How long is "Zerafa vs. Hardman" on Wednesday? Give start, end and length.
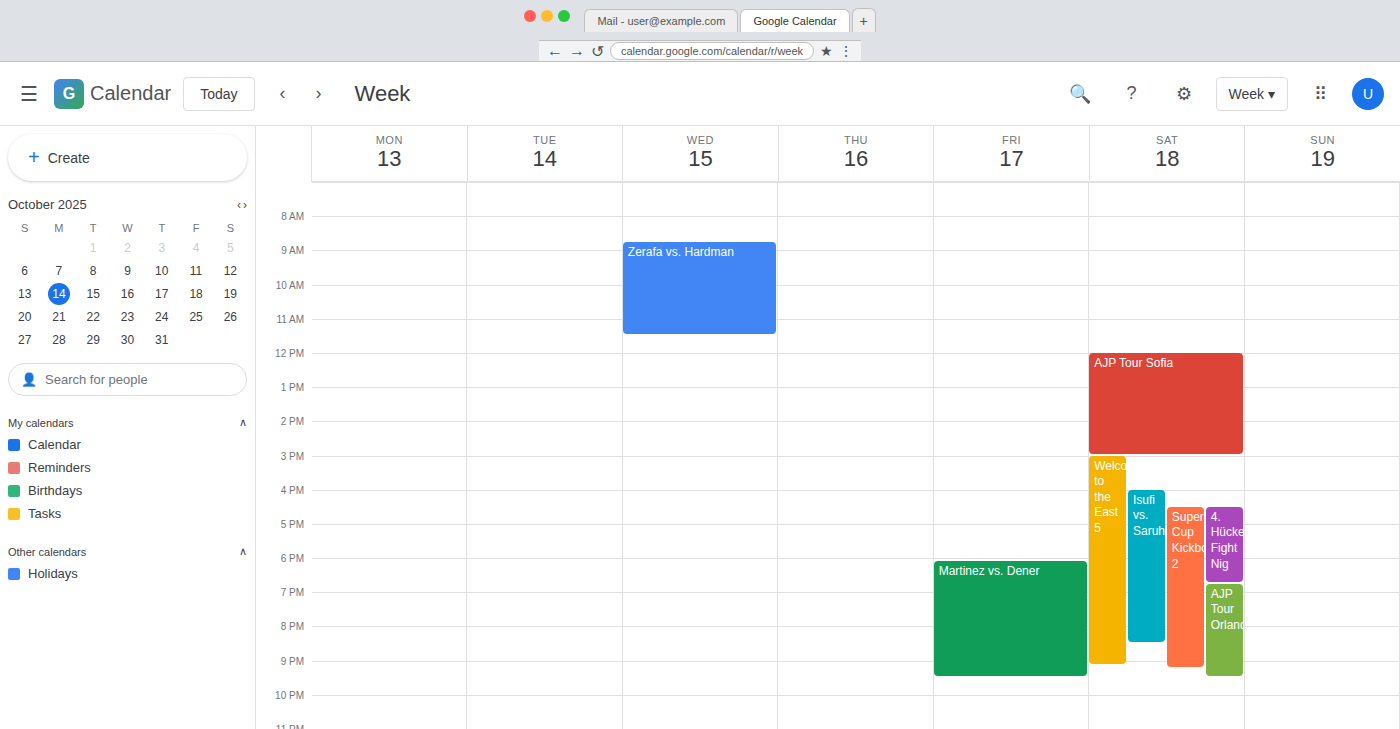
8:45 AM to 11:30 AM, 2 hours 45 minutes